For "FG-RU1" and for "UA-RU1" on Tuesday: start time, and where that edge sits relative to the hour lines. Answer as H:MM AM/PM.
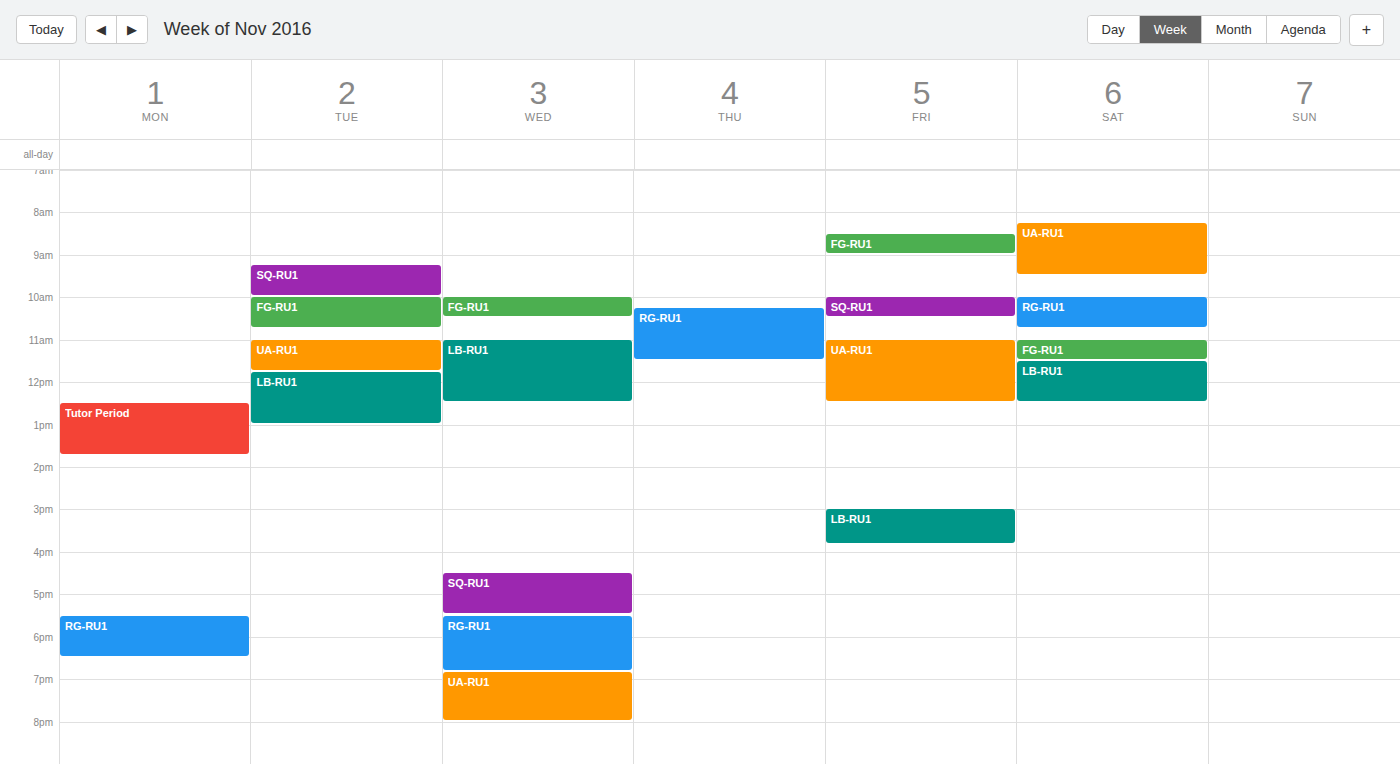
"FG-RU1": 10:00 AM, exactly on the 10 AM line. "UA-RU1": 11:00 AM, exactly on the 11 AM line.